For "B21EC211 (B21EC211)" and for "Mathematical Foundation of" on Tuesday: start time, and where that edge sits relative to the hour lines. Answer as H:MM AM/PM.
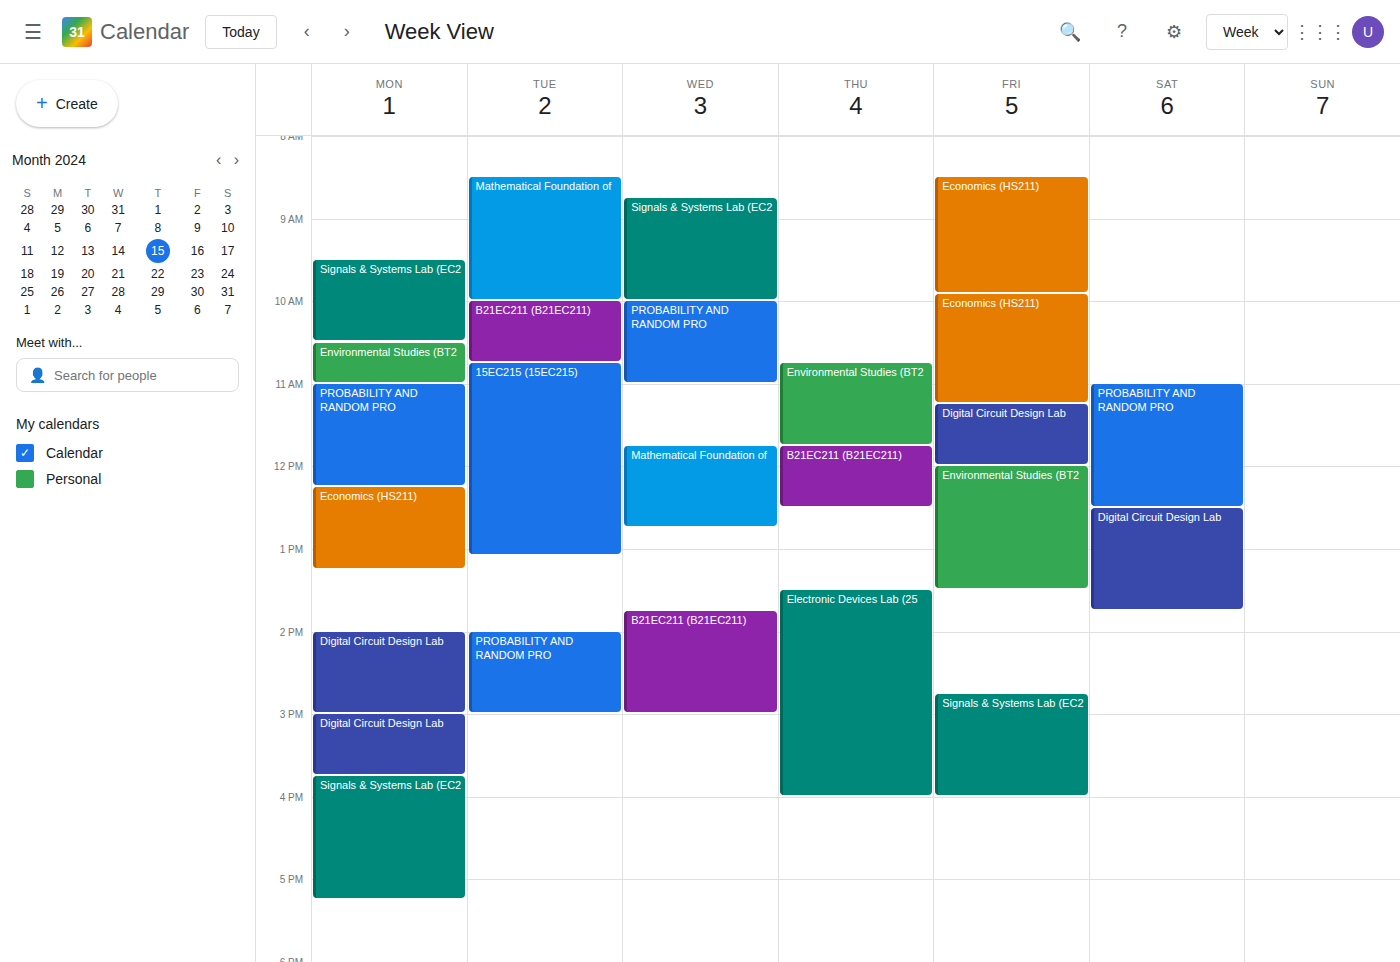
"B21EC211 (B21EC211)": 10:00 AM, exactly on the 10 AM line. "Mathematical Foundation of": 8:30 AM, halfway between the 8 AM and 9 AM lines.